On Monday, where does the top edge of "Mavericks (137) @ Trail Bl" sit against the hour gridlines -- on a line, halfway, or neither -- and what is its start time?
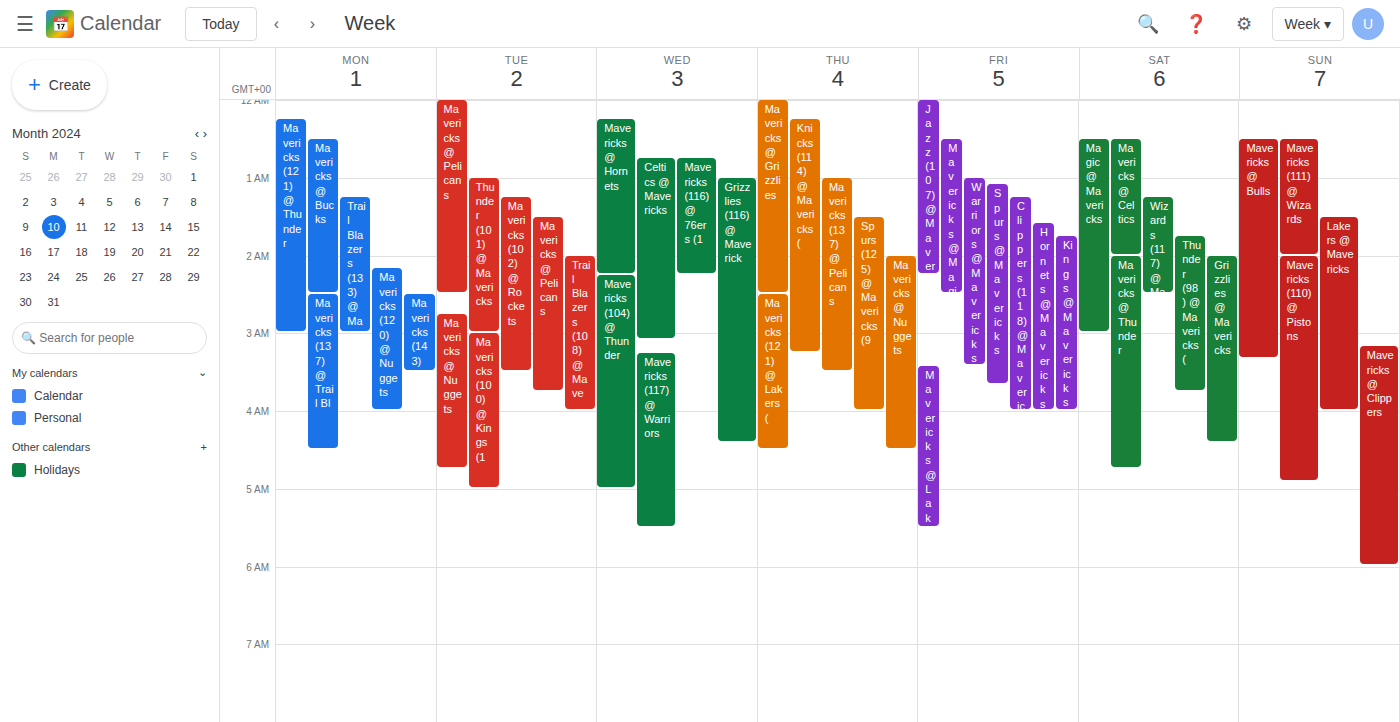
2:30 AM -- halfway between the 2 AM and 3 AM lines.